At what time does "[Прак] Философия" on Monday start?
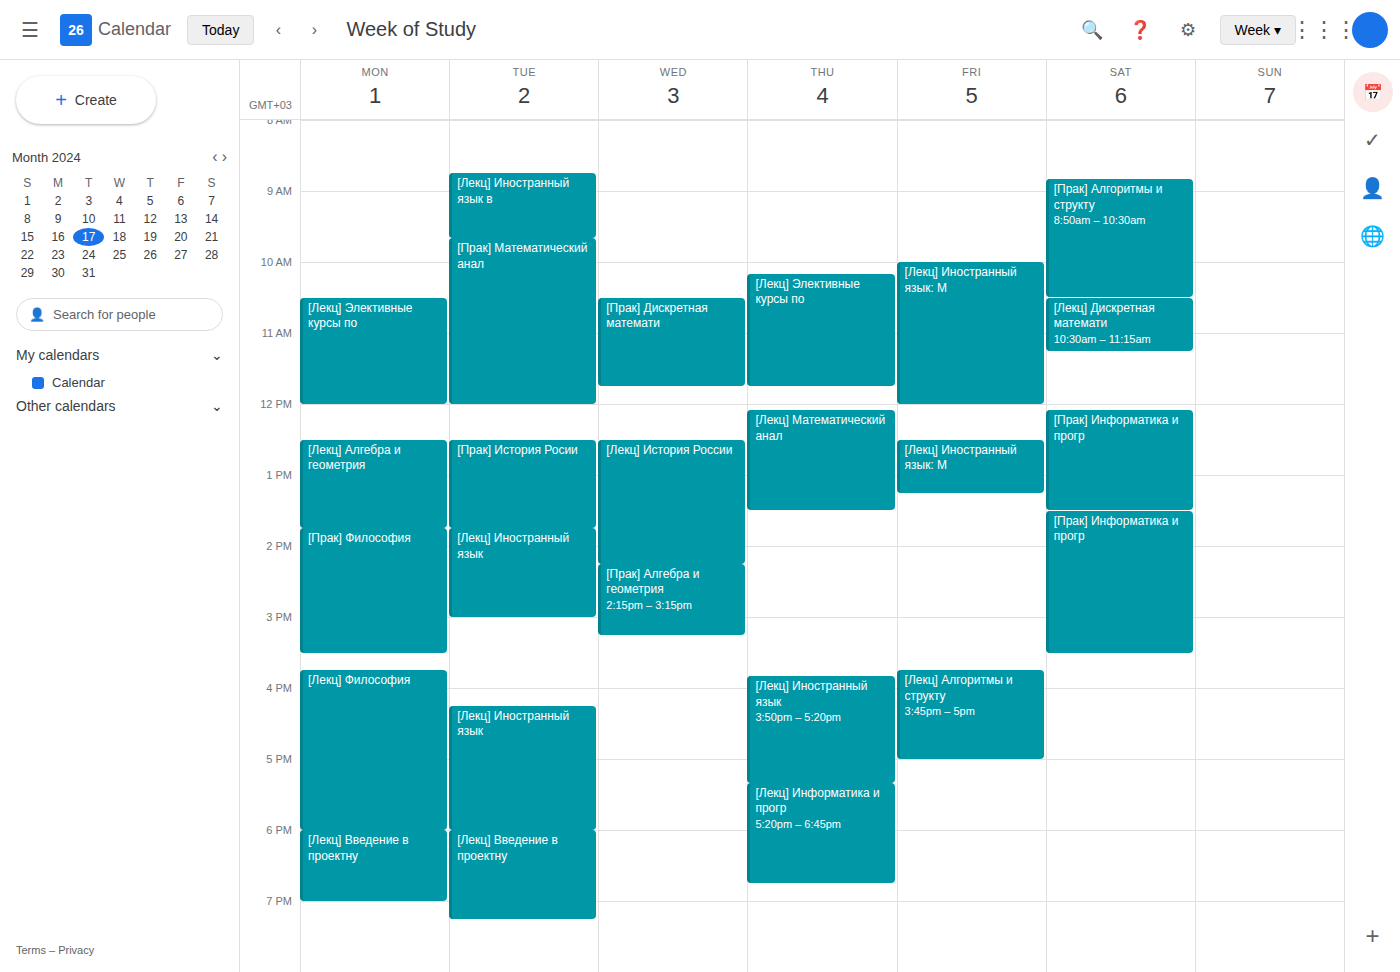
13:45